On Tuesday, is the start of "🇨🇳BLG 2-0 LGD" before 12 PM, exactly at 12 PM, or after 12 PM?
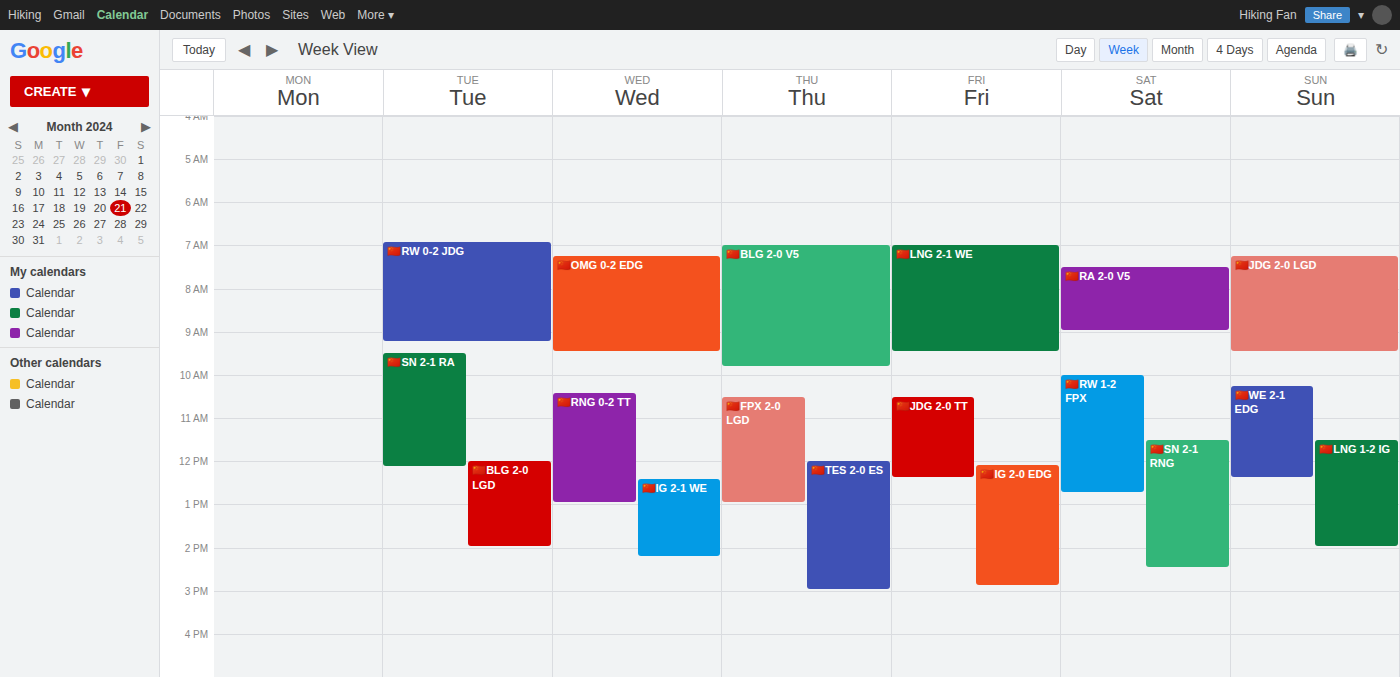
12:00 PM -- exactly at 12 PM, on the 12 PM line.